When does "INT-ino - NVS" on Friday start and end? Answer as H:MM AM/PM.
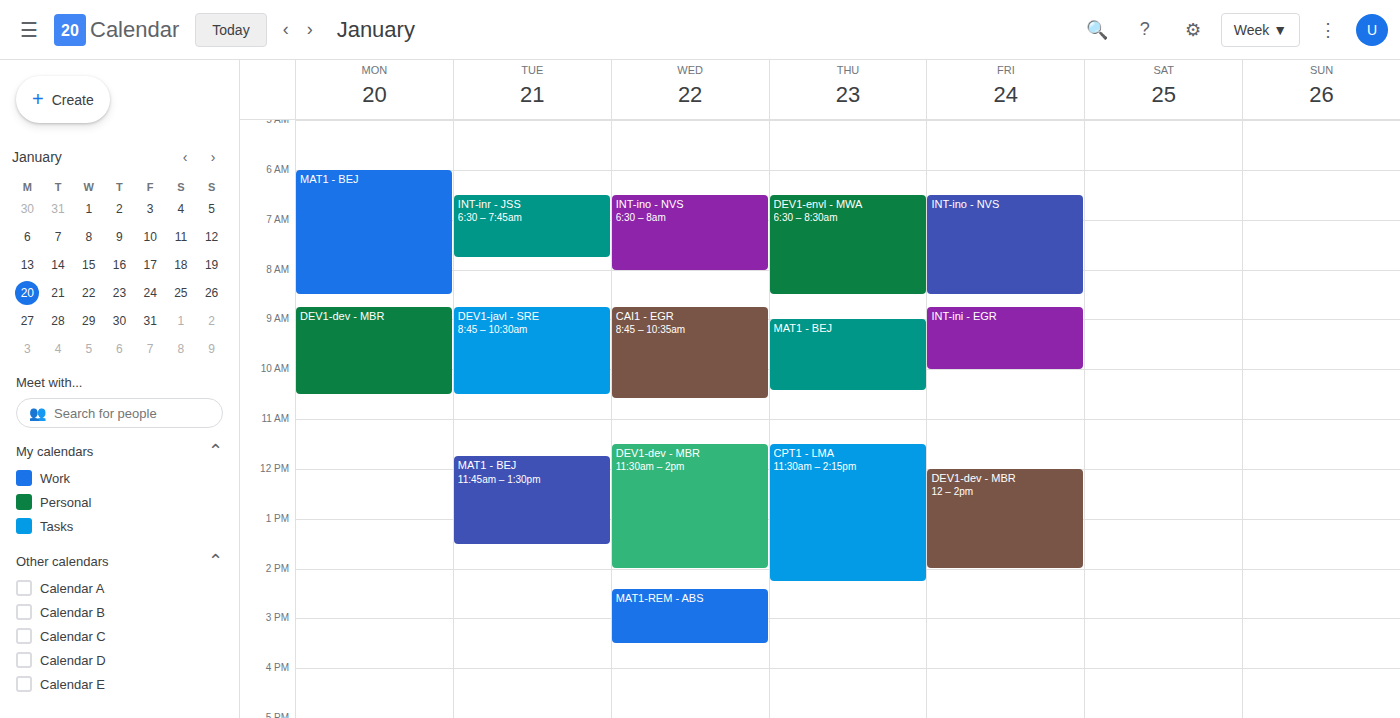
6:30 AM to 8:30 AM